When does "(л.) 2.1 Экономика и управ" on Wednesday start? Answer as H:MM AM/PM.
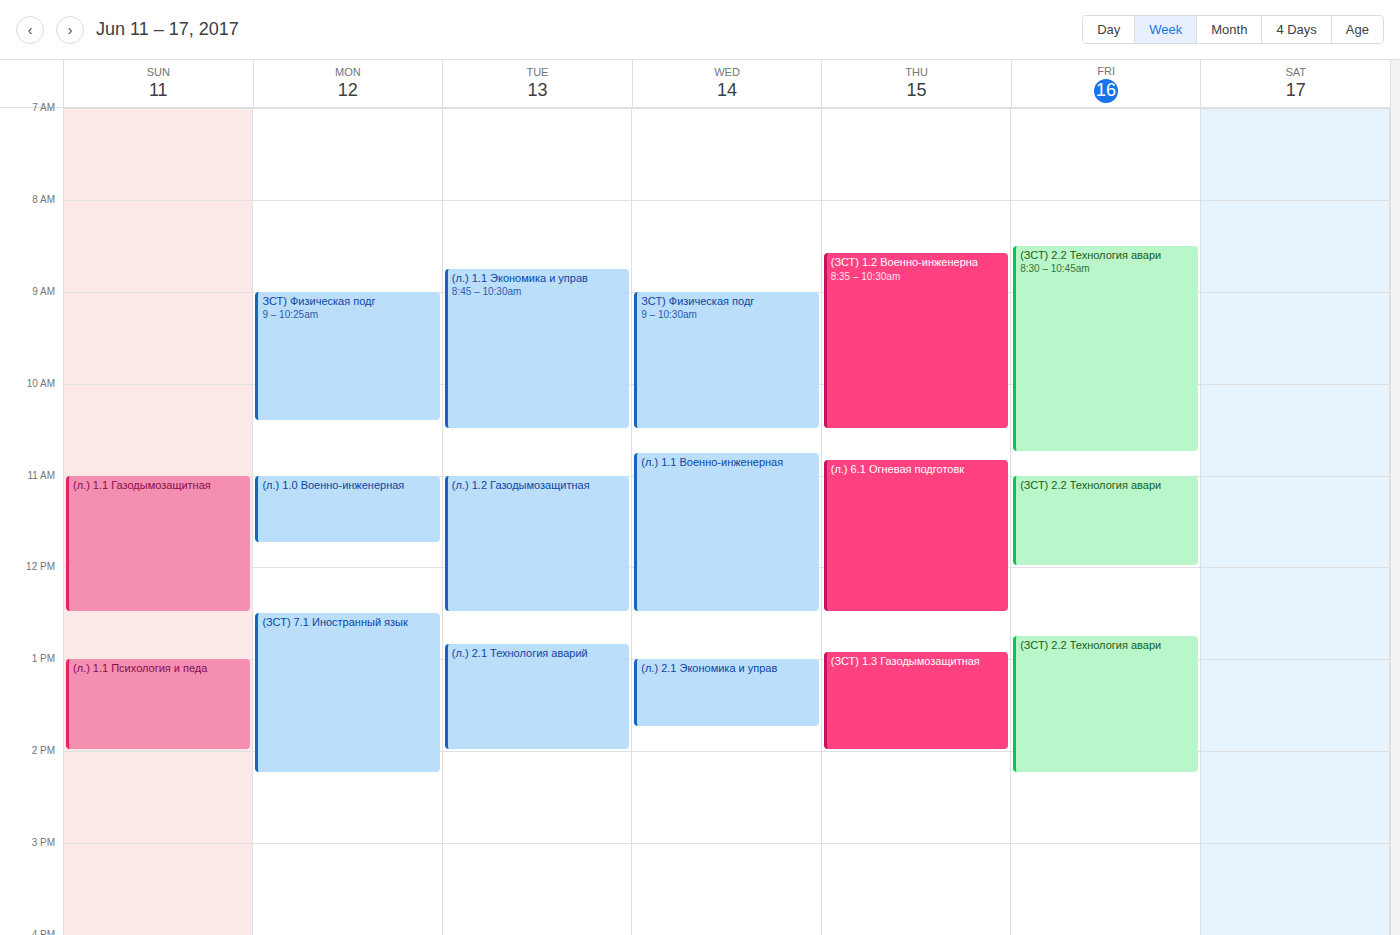
1:00 PM